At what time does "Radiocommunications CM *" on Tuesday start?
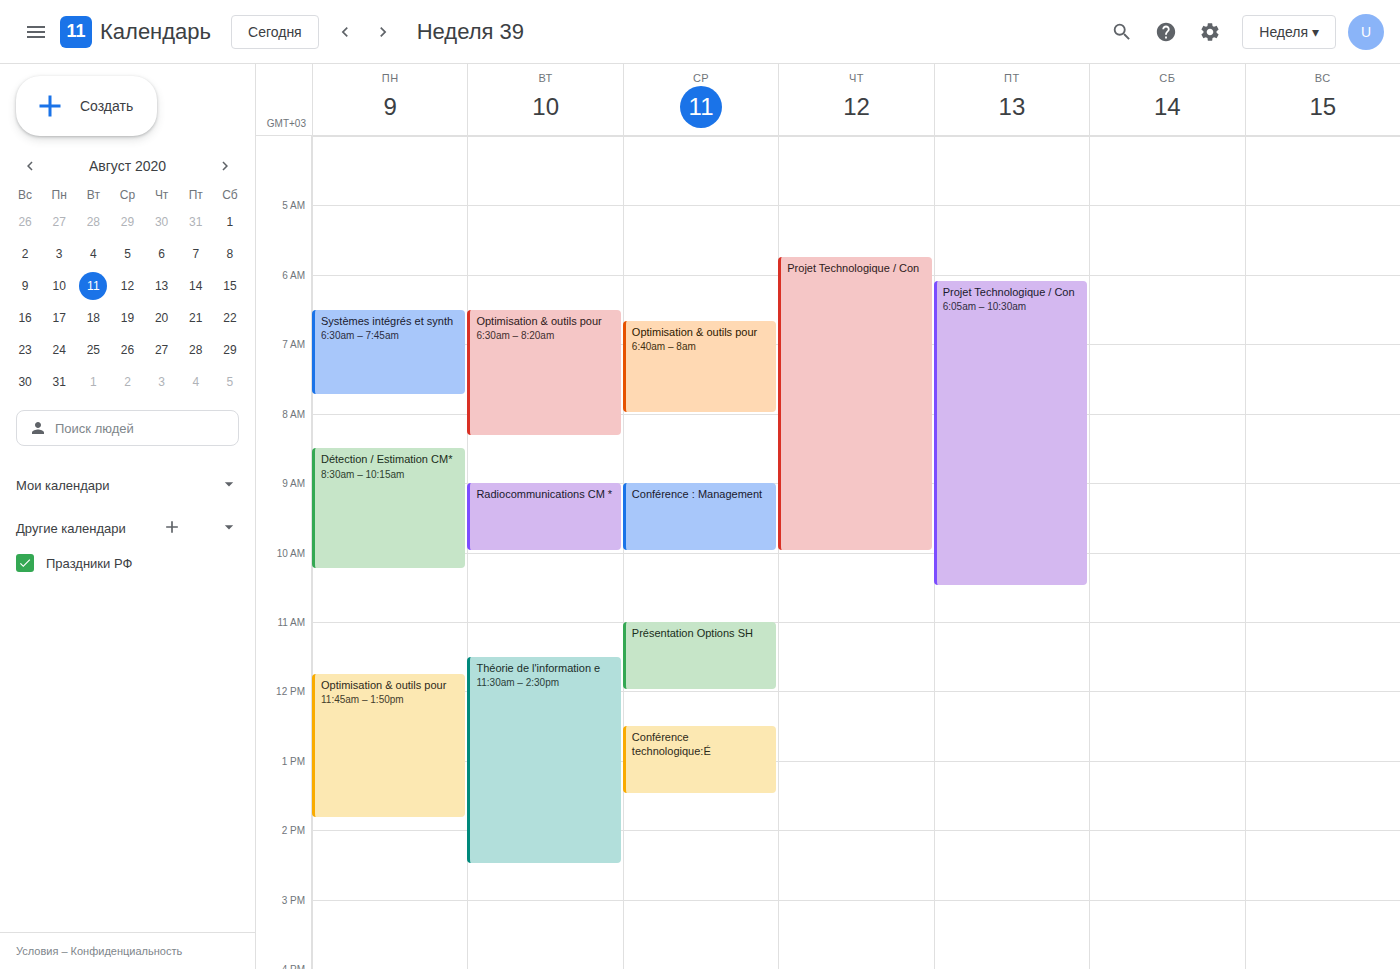
9:00 AM